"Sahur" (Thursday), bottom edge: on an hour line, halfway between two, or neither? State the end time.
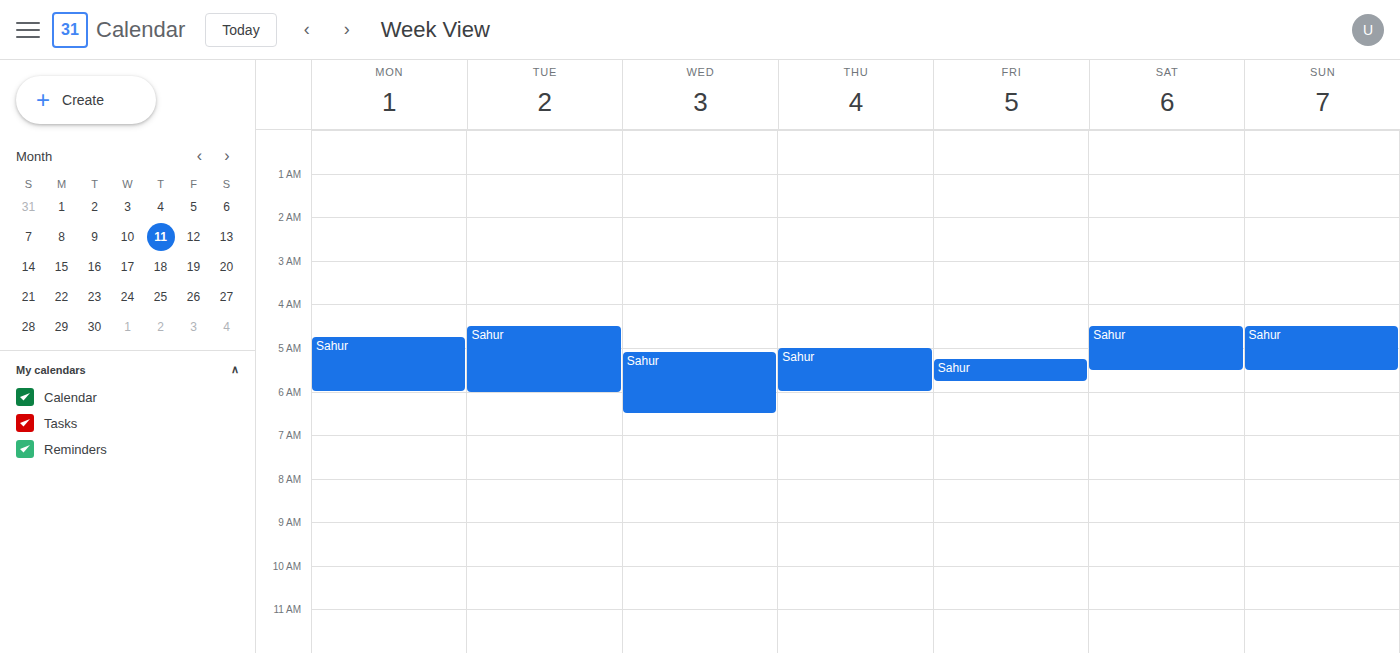
6:00 AM -- exactly on the 6 AM line.